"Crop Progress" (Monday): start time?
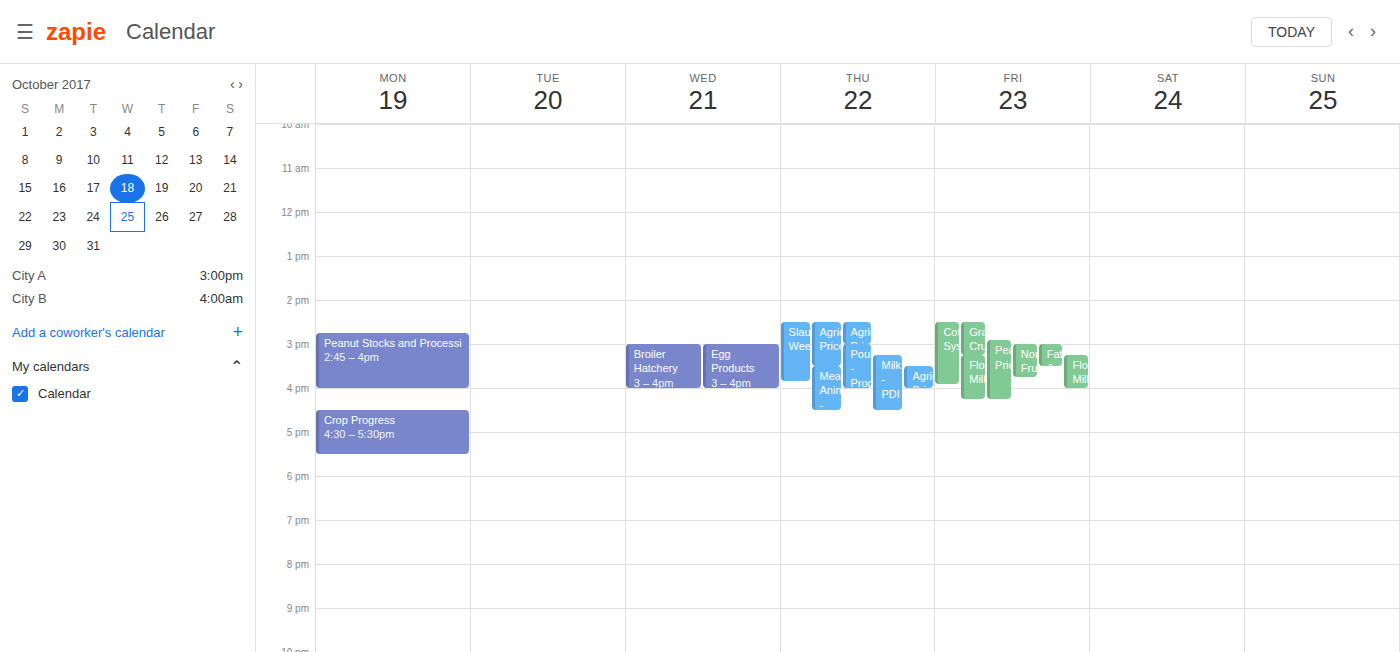
4:30 PM